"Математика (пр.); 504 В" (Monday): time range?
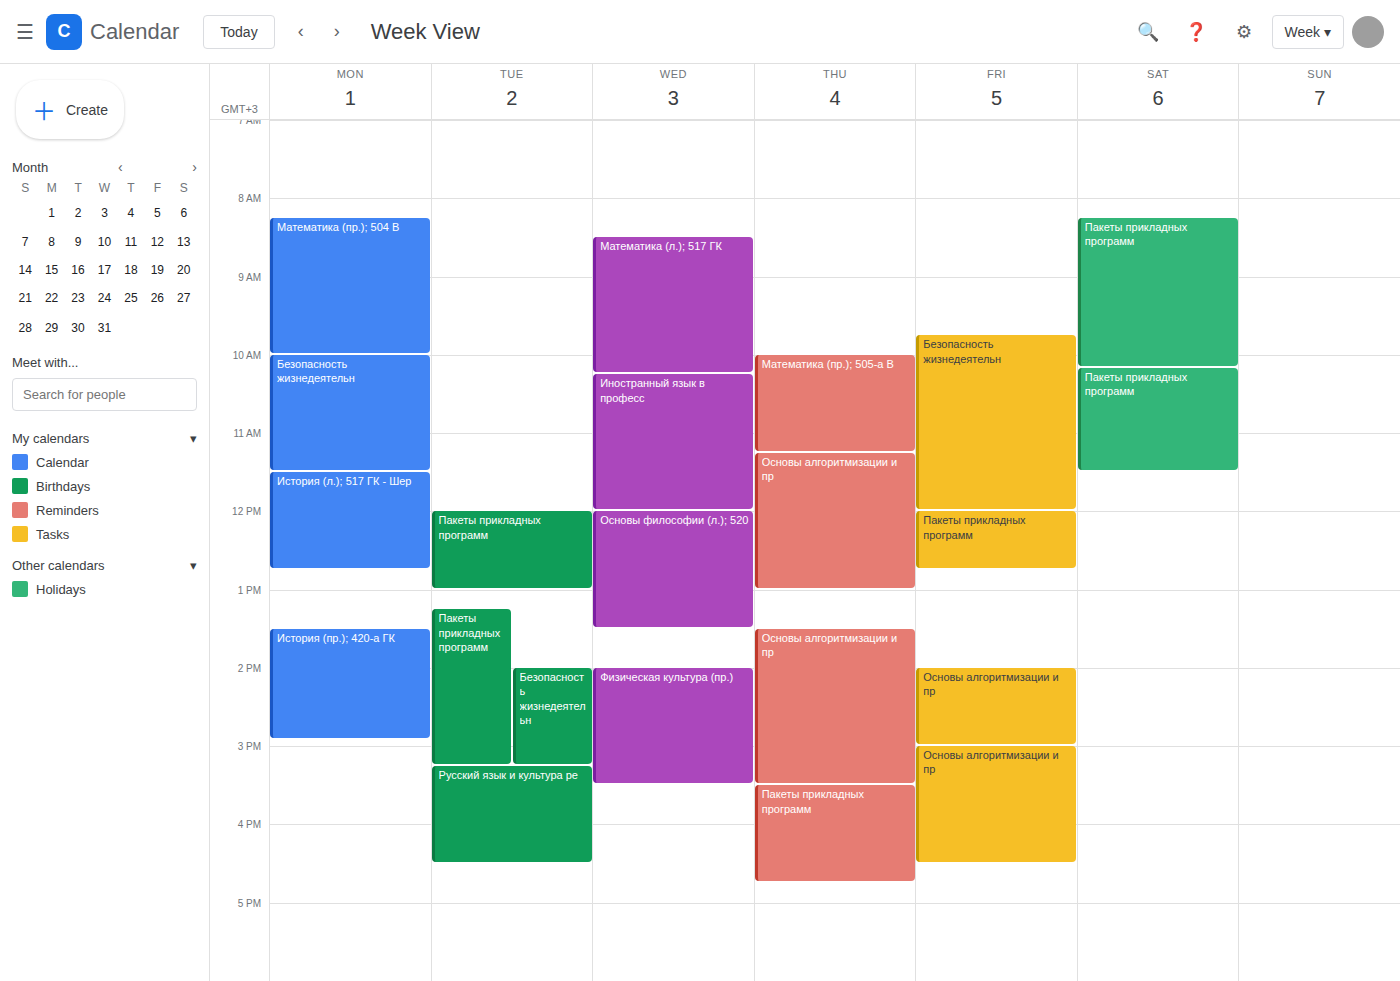
8:15 AM to 10:00 AM